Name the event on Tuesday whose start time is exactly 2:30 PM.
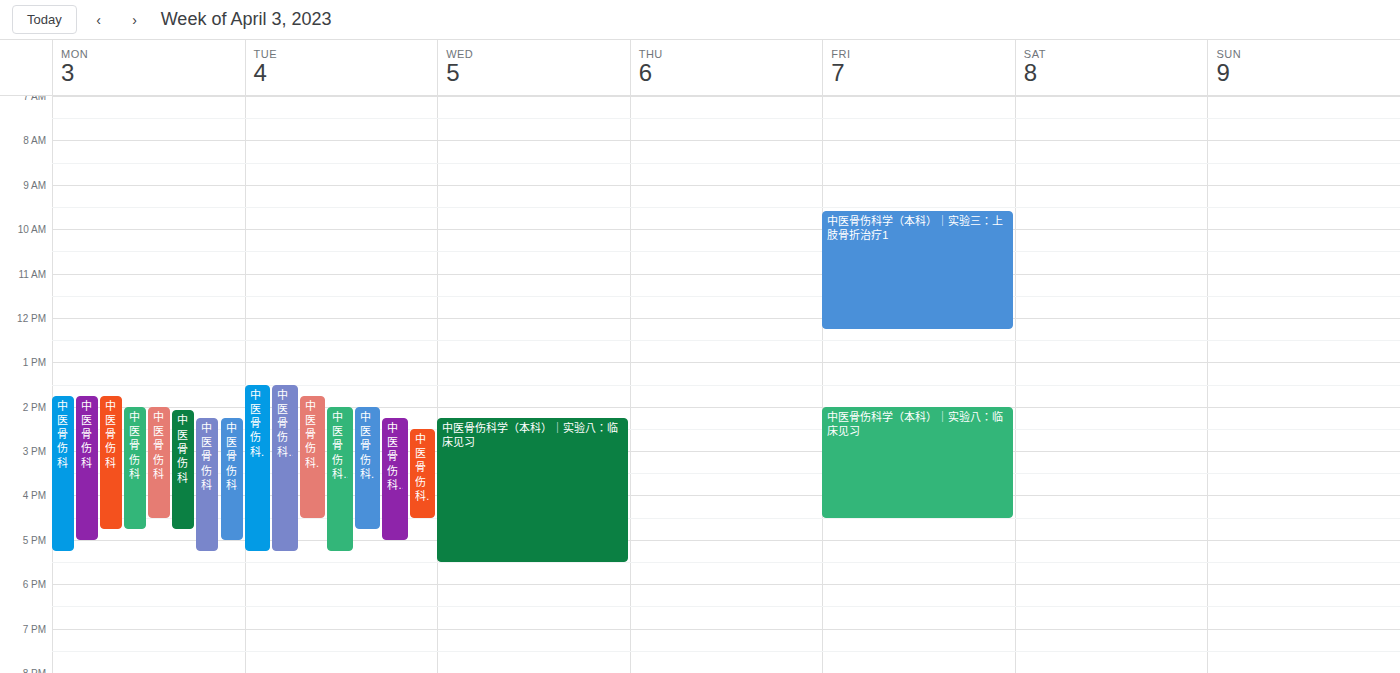
"中医骨伤科学（本科）｜实验四：上肢骨折治疗2"